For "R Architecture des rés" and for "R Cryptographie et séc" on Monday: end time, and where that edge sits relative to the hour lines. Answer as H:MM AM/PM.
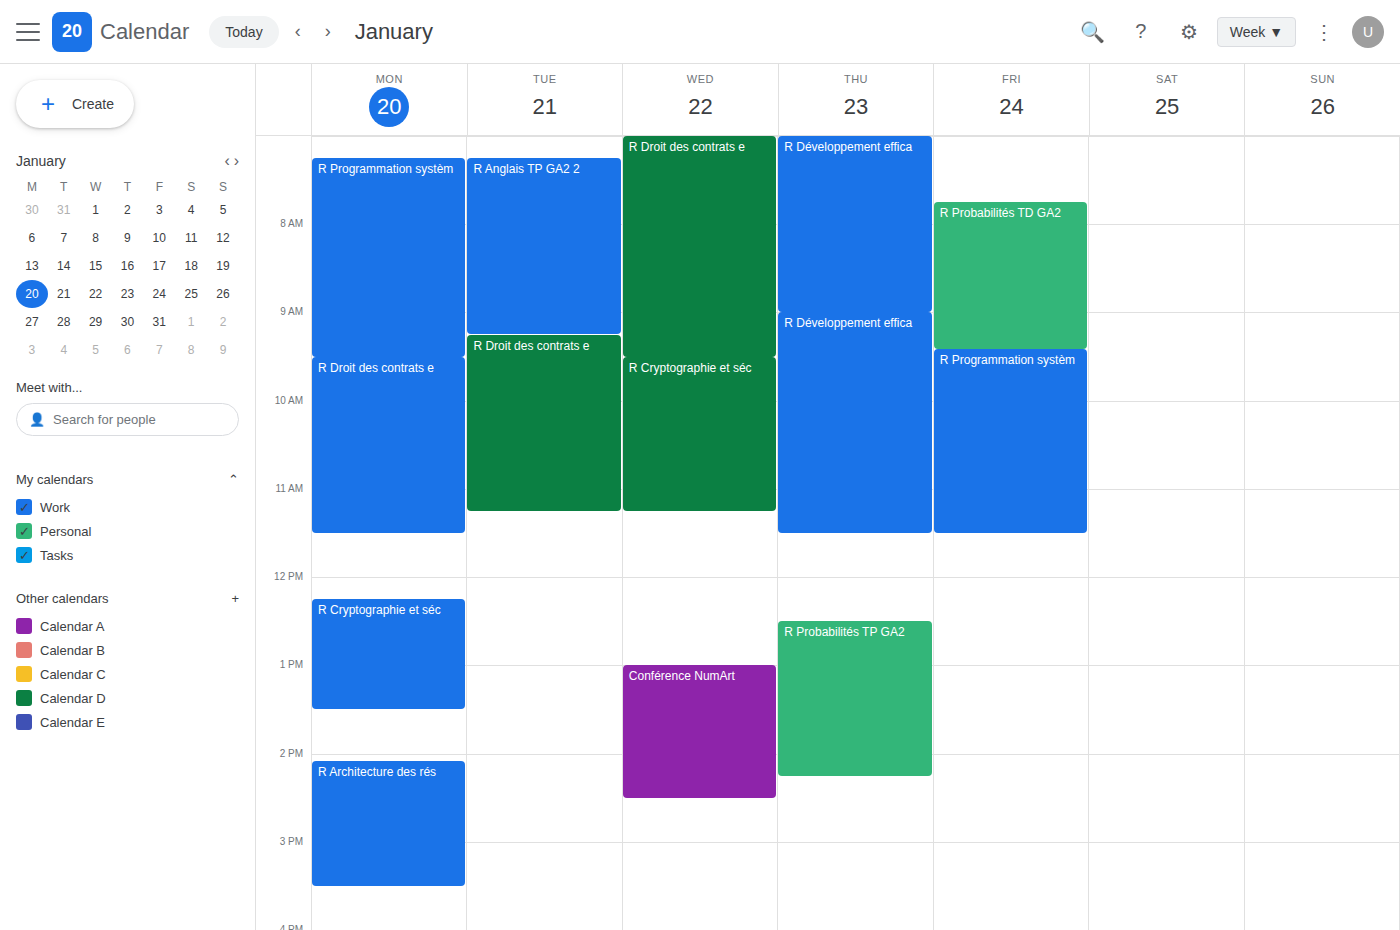
"R Architecture des rés": 3:30 PM, halfway between the 3 PM and 4 PM lines. "R Cryptographie et séc": 1:30 PM, halfway between the 1 PM and 2 PM lines.